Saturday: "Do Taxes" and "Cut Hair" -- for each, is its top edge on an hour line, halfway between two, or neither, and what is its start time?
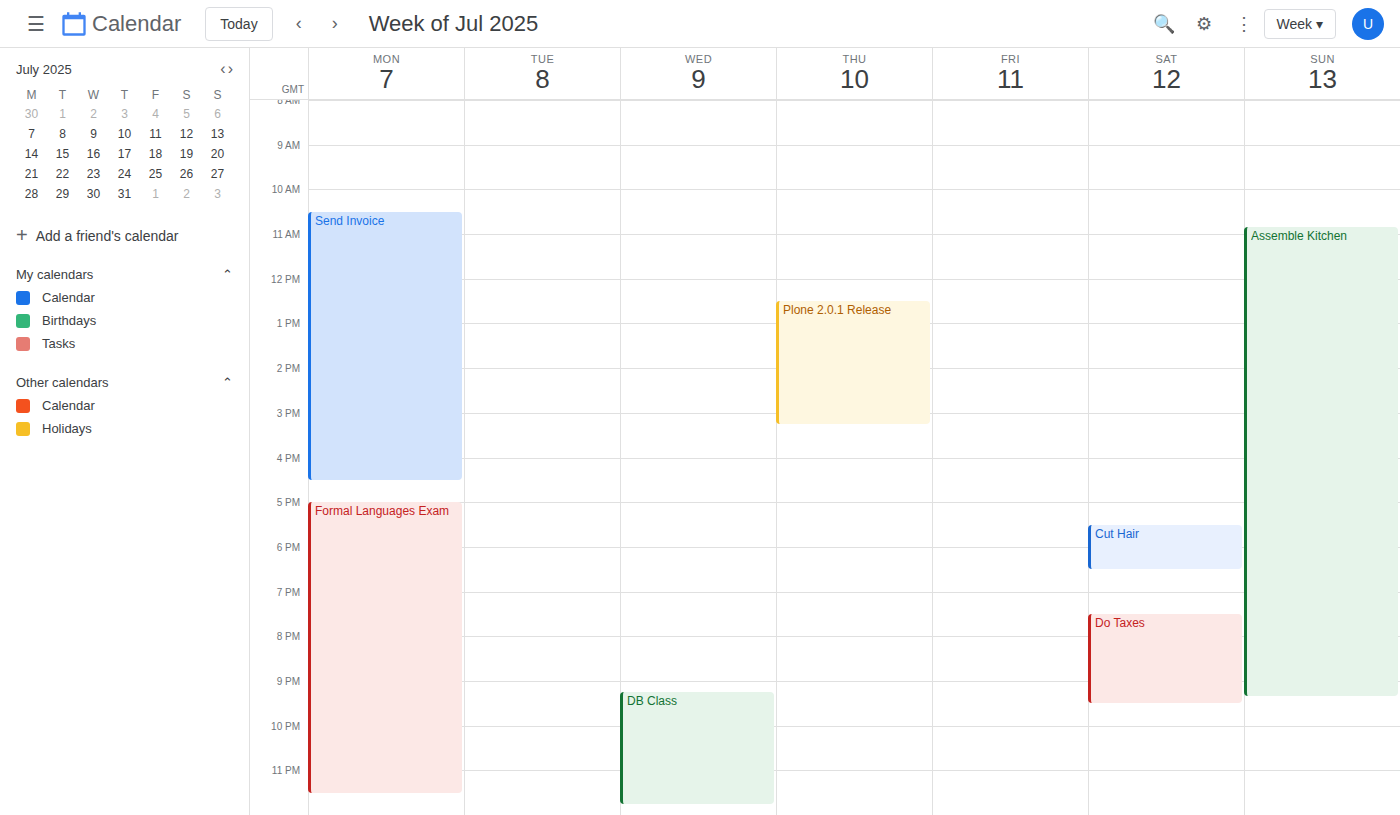
"Do Taxes": 7:30 PM, halfway between the 7 PM and 8 PM lines. "Cut Hair": 5:30 PM, halfway between the 5 PM and 6 PM lines.